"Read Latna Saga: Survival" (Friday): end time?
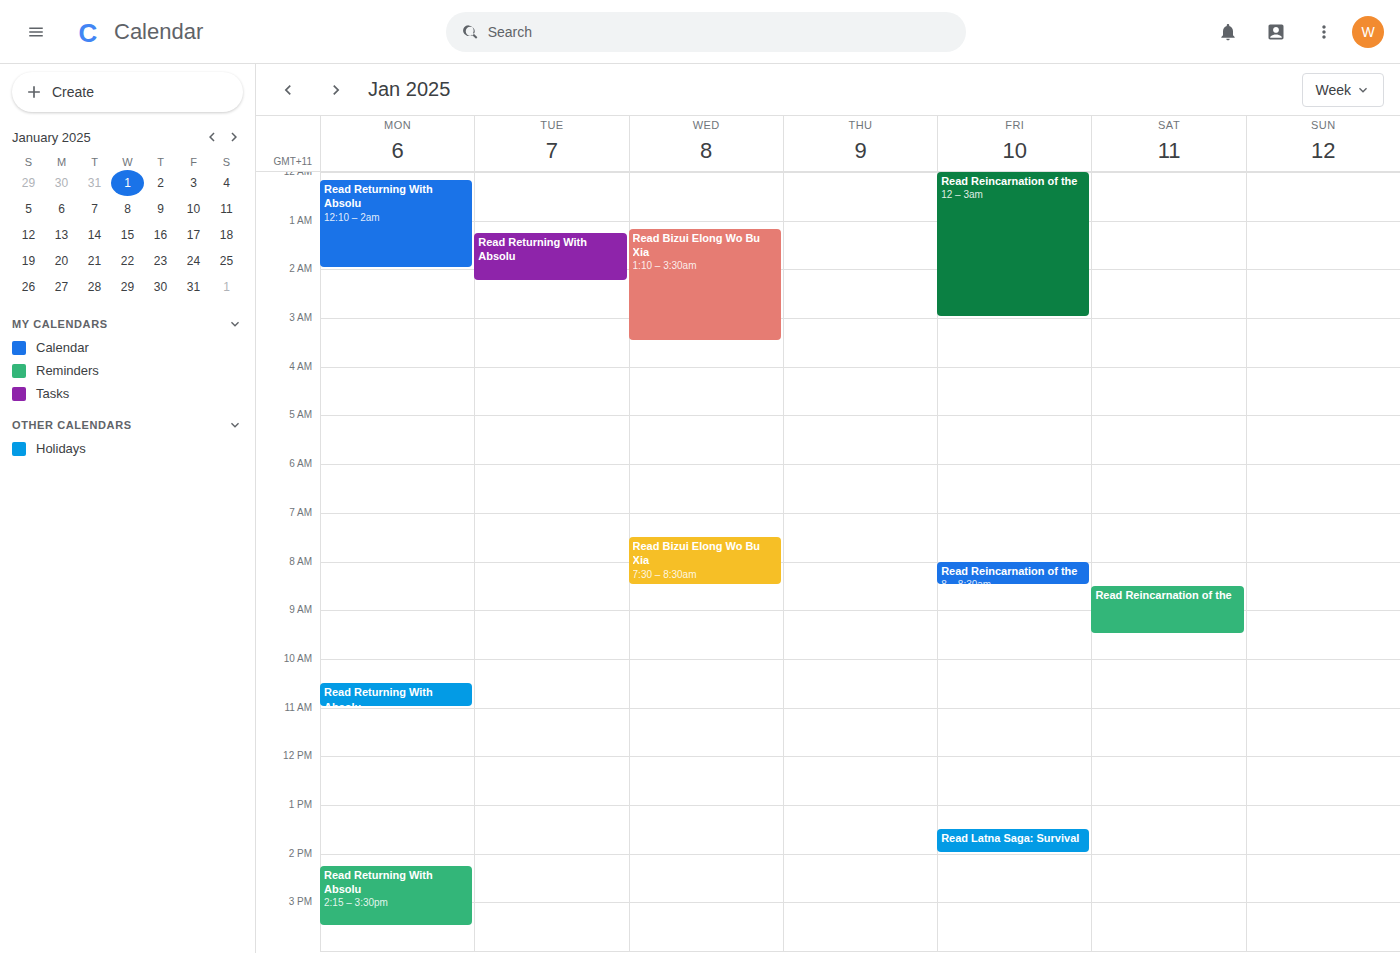
2:00 PM